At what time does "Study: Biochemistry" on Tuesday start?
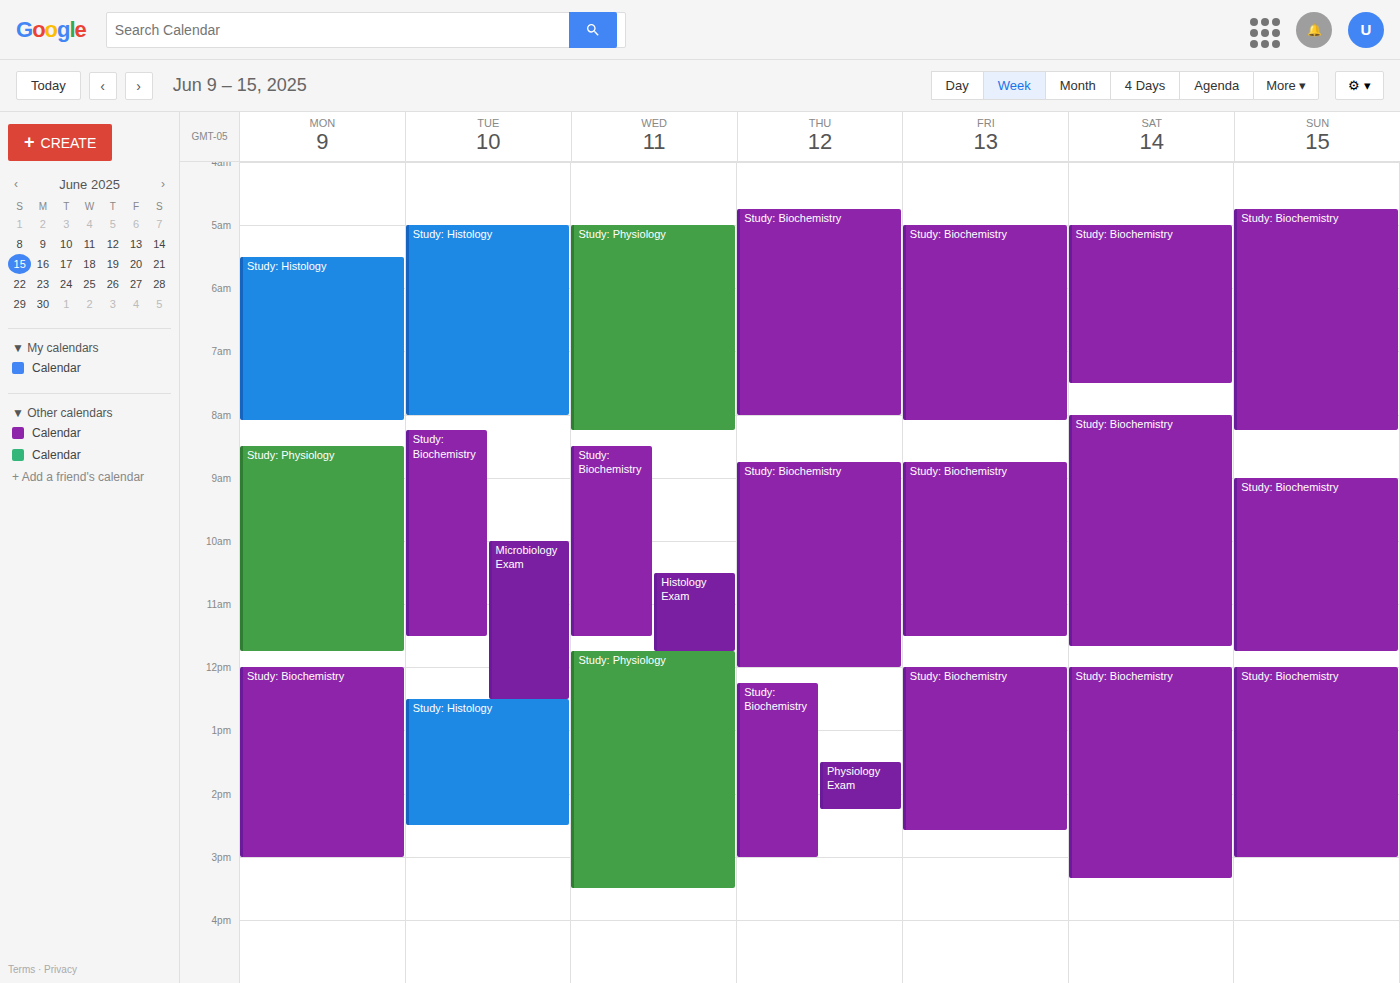
8:15 AM